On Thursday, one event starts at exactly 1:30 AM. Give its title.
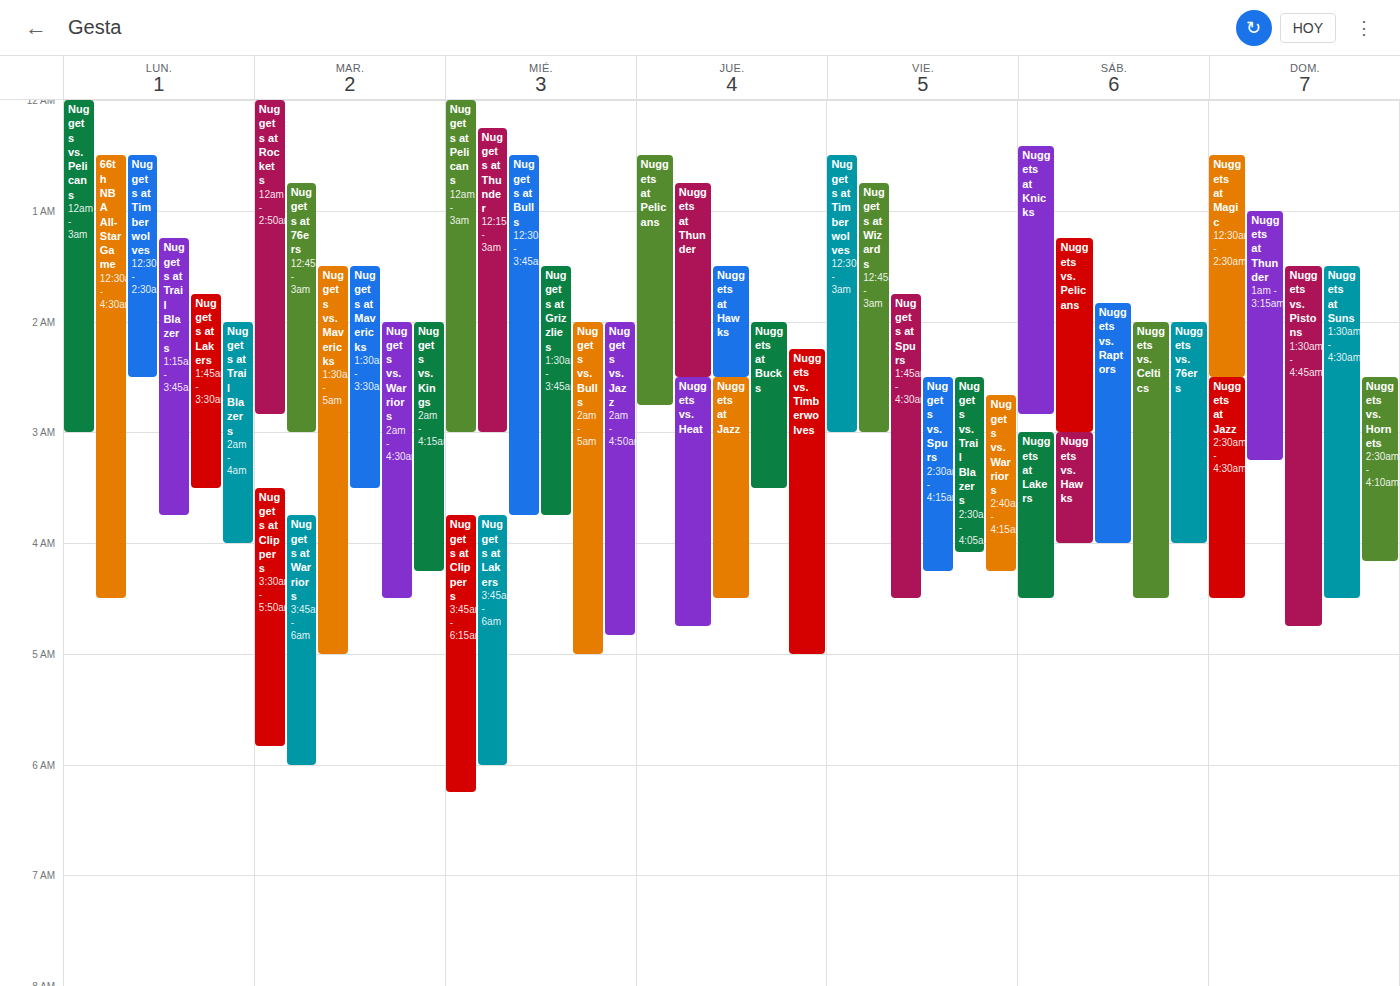
"Nuggets at Hawks"